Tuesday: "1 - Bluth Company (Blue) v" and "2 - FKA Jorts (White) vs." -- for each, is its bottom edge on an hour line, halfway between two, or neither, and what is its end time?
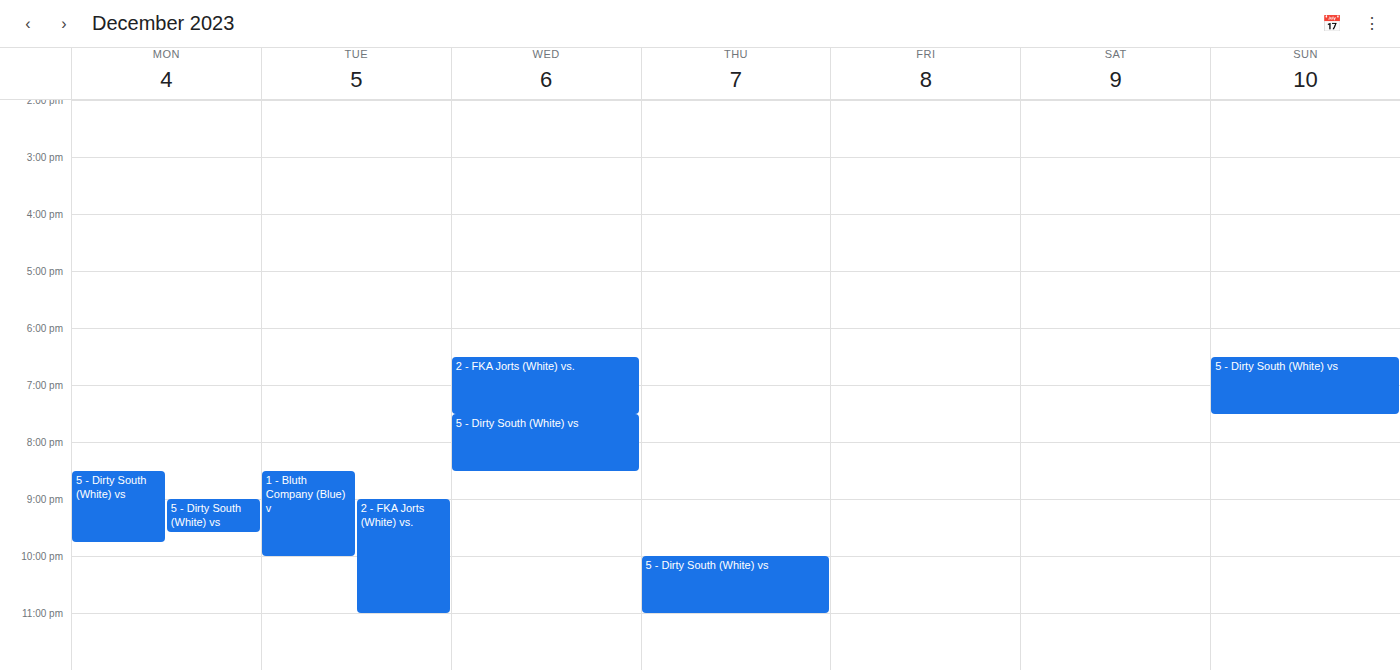
"1 - Bluth Company (Blue) v": 10:00 PM, exactly on the 10 PM line. "2 - FKA Jorts (White) vs.": 11:00 PM, exactly on the 11 PM line.